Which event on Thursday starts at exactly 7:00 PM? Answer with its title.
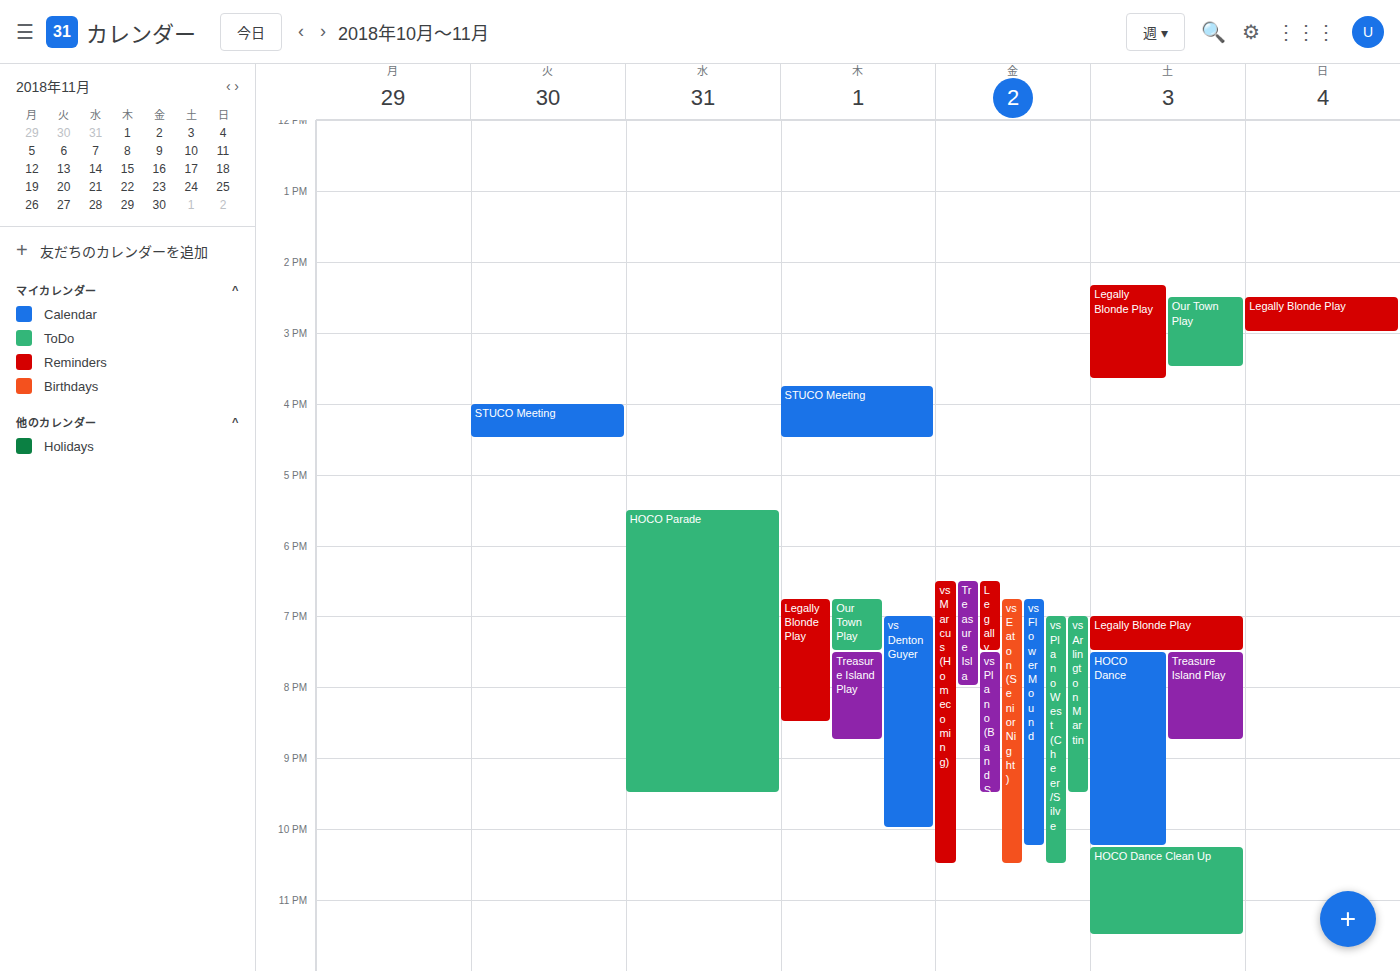
"vs Denton Guyer"